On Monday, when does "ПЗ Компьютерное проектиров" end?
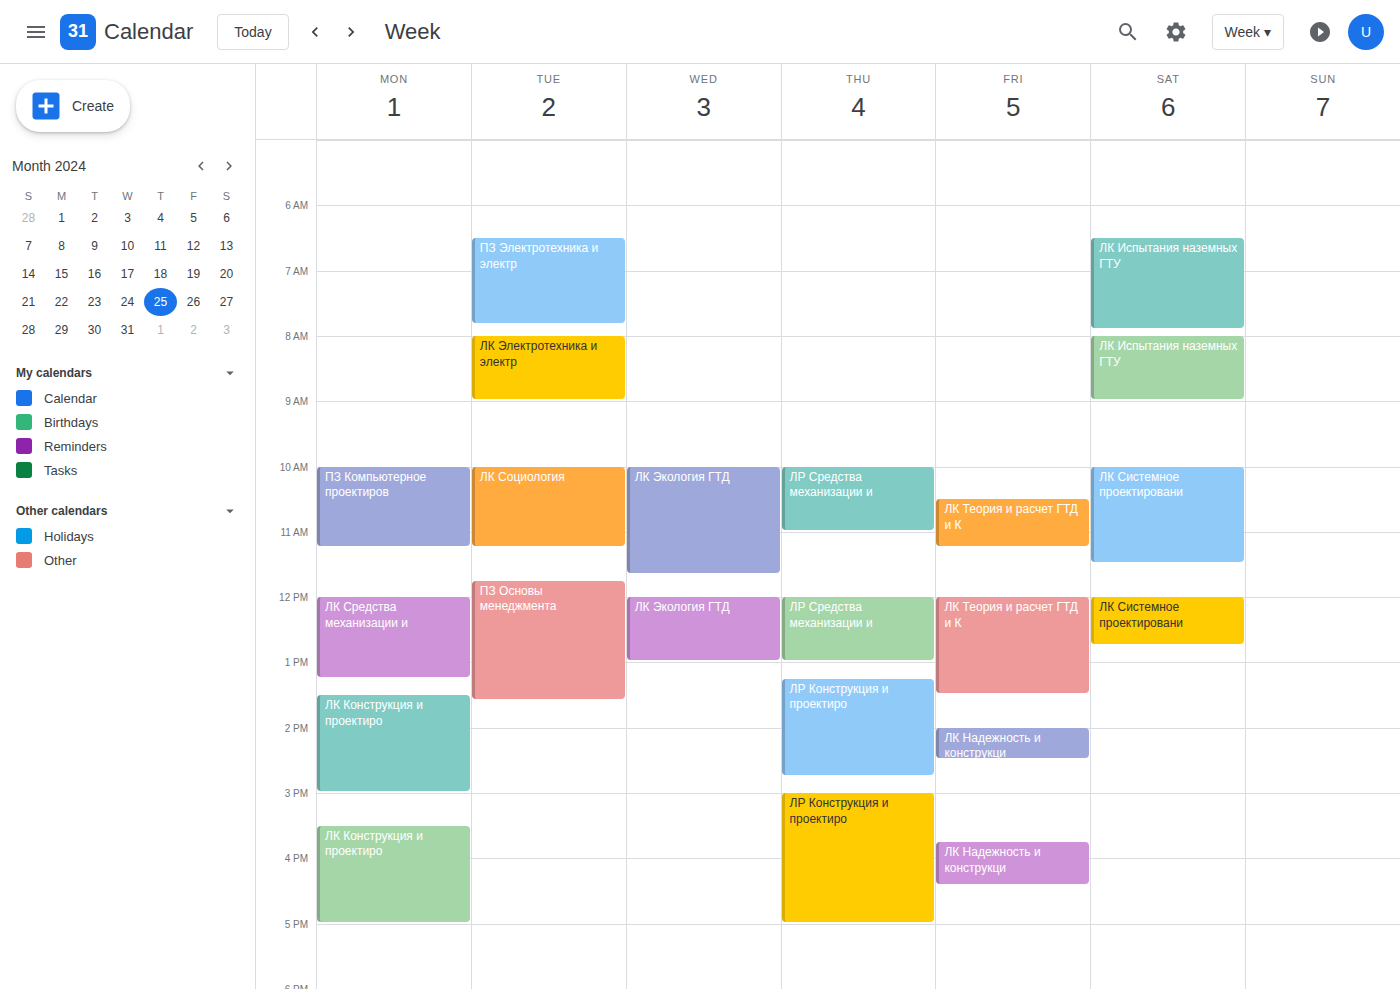
11:15 AM